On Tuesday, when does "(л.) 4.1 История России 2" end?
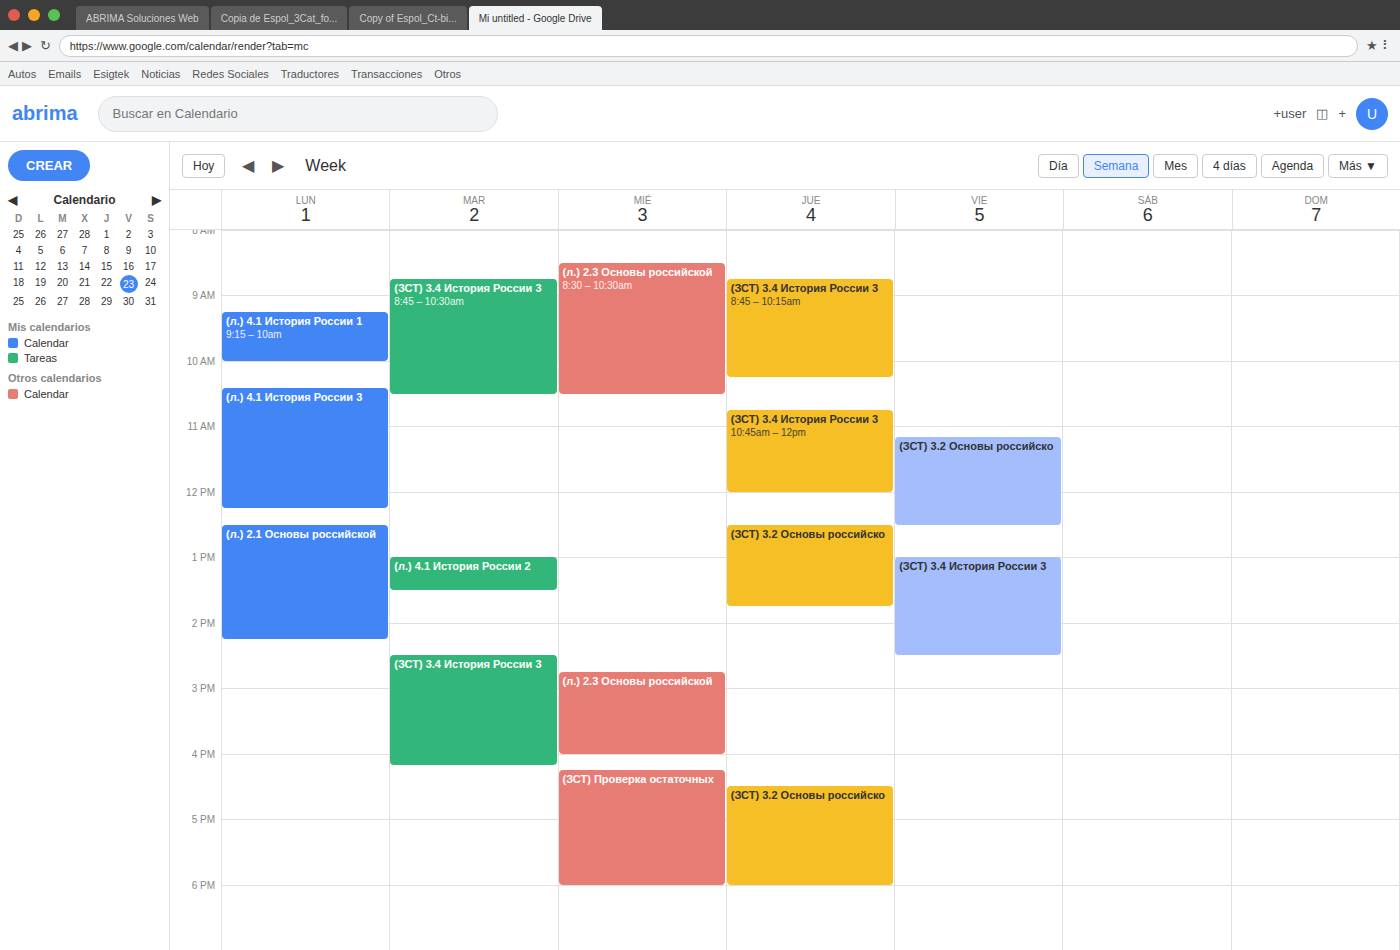
1:30 PM